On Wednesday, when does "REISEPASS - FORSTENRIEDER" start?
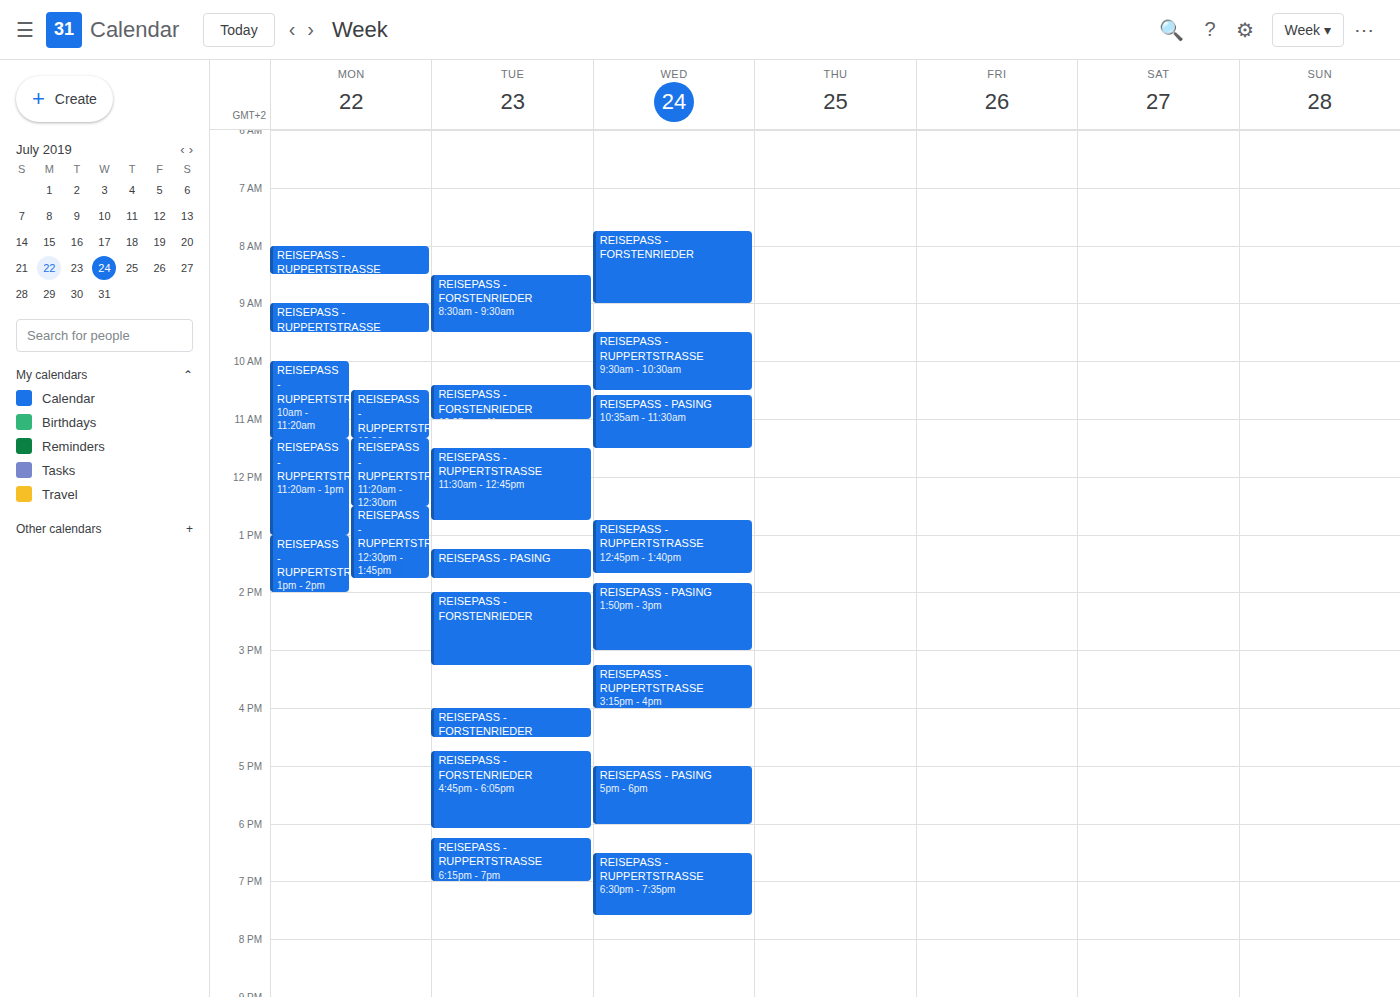
7:45 AM